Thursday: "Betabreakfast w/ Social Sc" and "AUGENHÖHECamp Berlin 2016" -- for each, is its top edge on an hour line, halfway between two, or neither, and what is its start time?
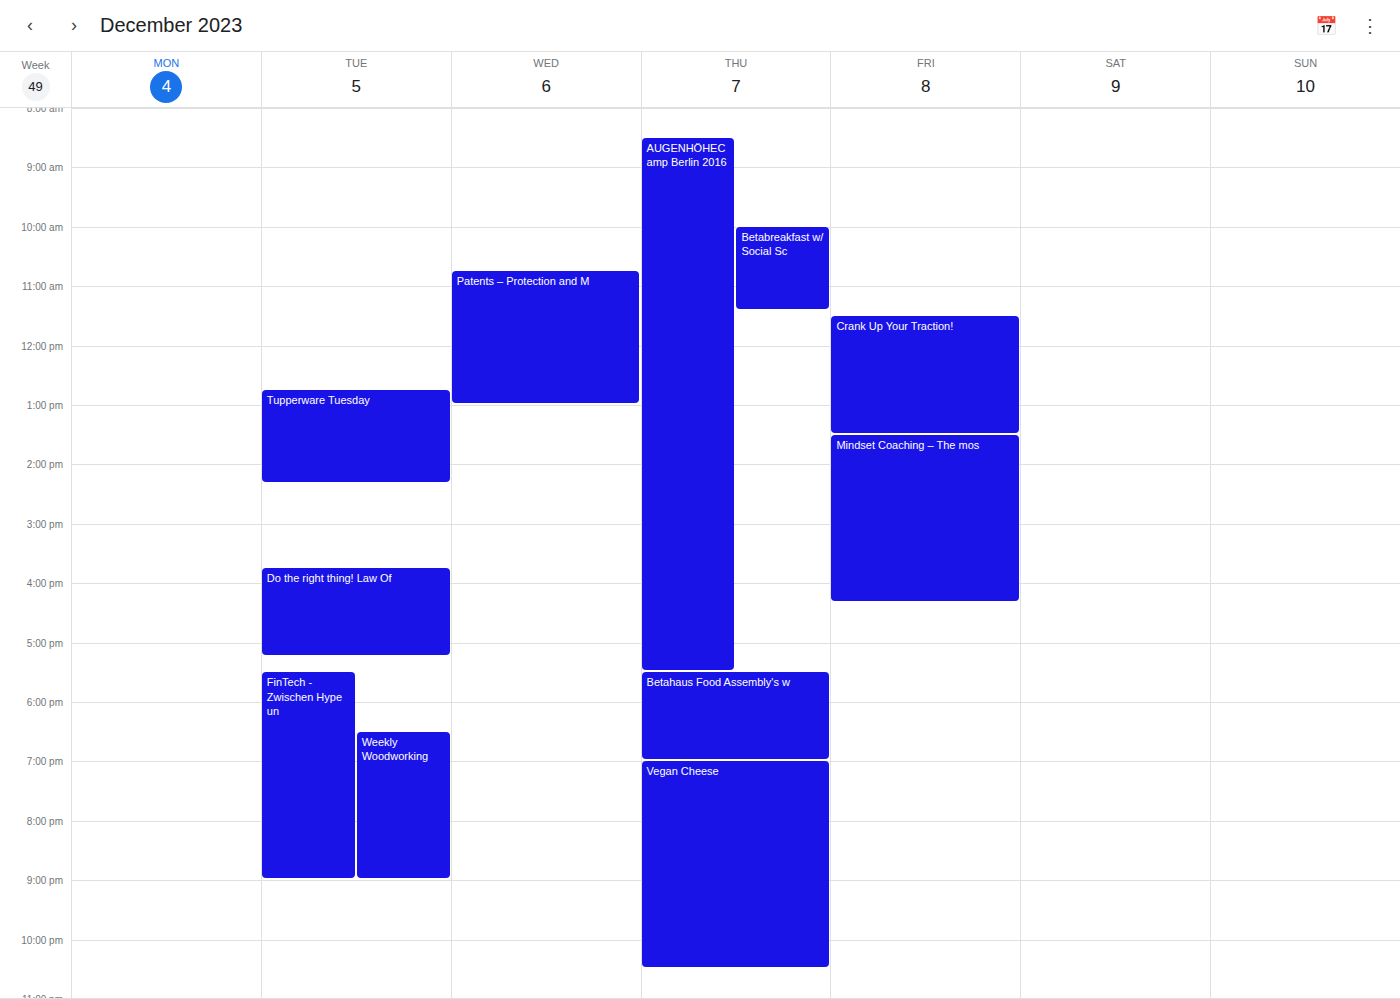
"Betabreakfast w/ Social Sc": 10:00 AM, exactly on the 10 AM line. "AUGENHÖHECamp Berlin 2016": 8:30 AM, halfway between the 8 AM and 9 AM lines.